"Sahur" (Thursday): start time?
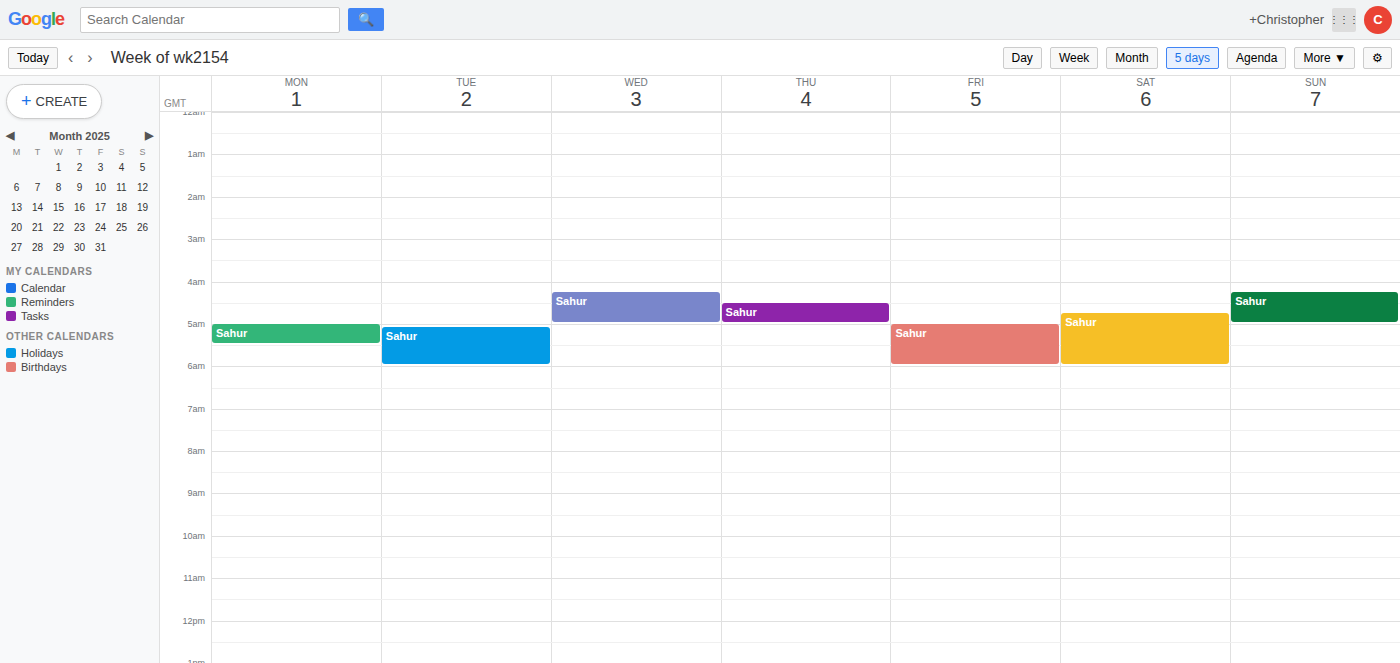
4:30 AM